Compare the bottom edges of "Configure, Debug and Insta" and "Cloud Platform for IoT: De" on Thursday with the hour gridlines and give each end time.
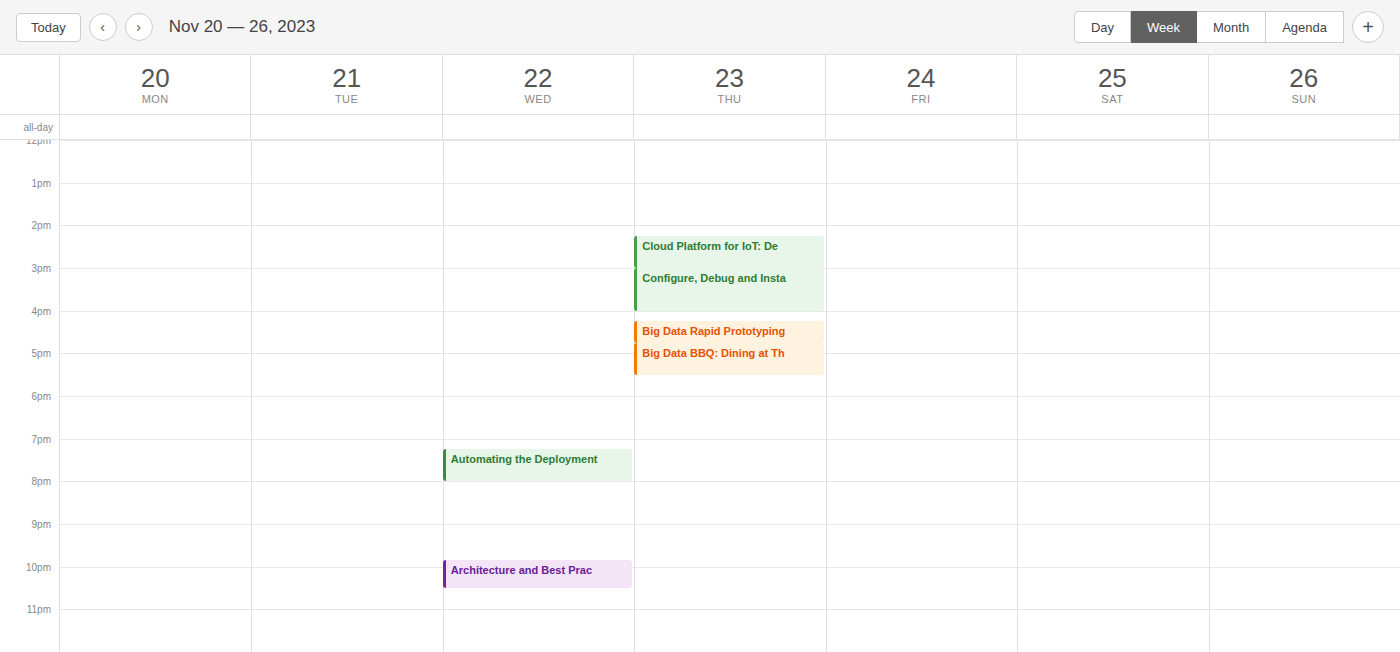
"Configure, Debug and Insta": 4:00 PM, exactly on the 4 PM line. "Cloud Platform for IoT: De": 3:00 PM, exactly on the 3 PM line.